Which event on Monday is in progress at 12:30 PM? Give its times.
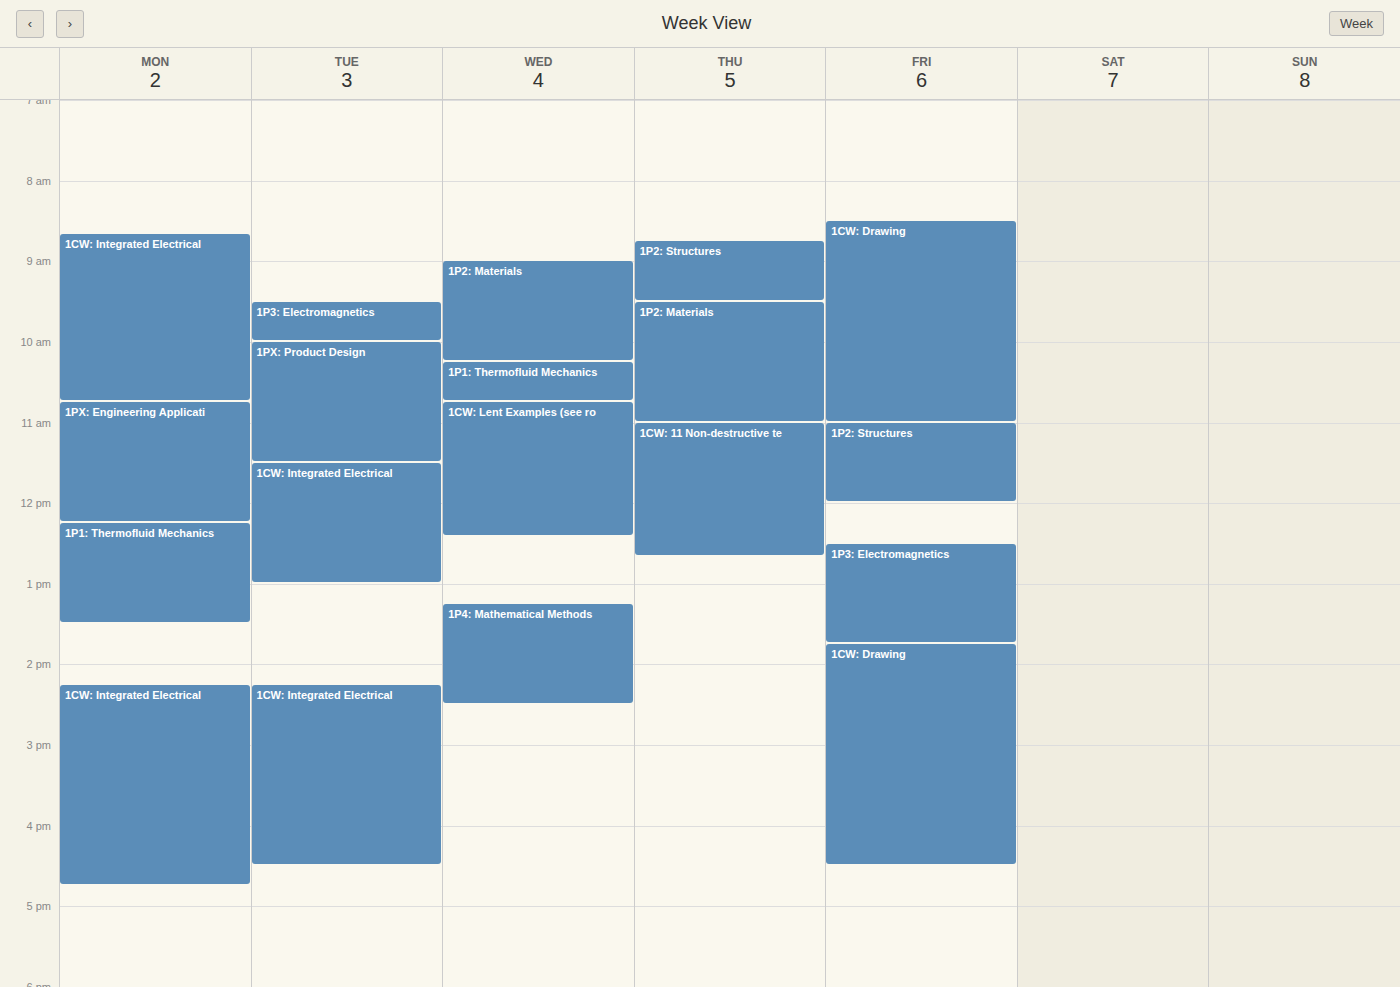
"1P1: Thermofluid Mechanics", 12:15 PM to 1:30 PM